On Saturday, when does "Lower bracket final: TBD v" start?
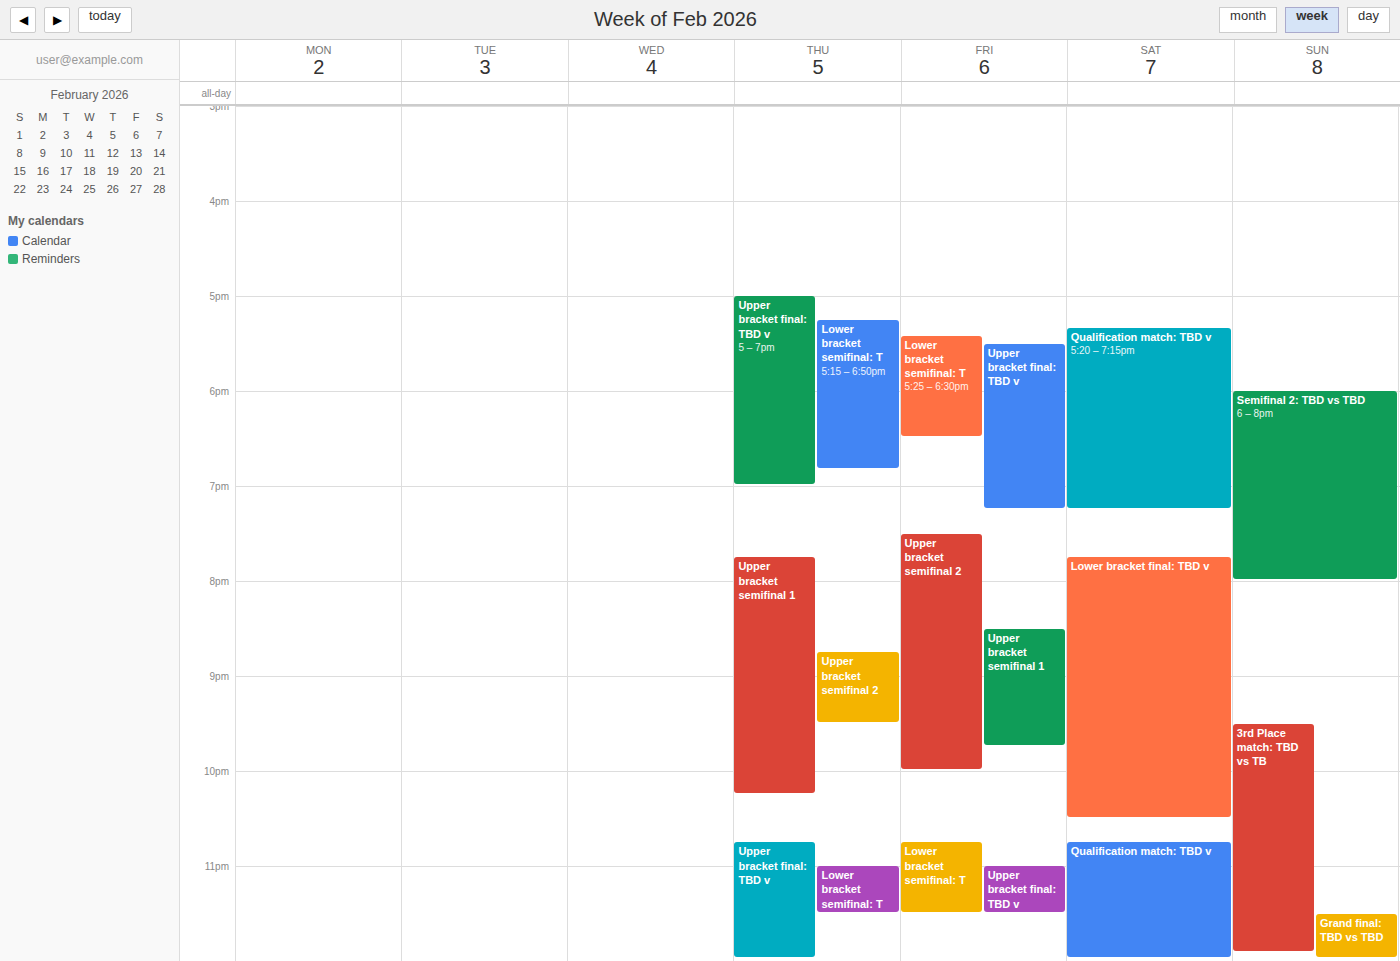
19:45